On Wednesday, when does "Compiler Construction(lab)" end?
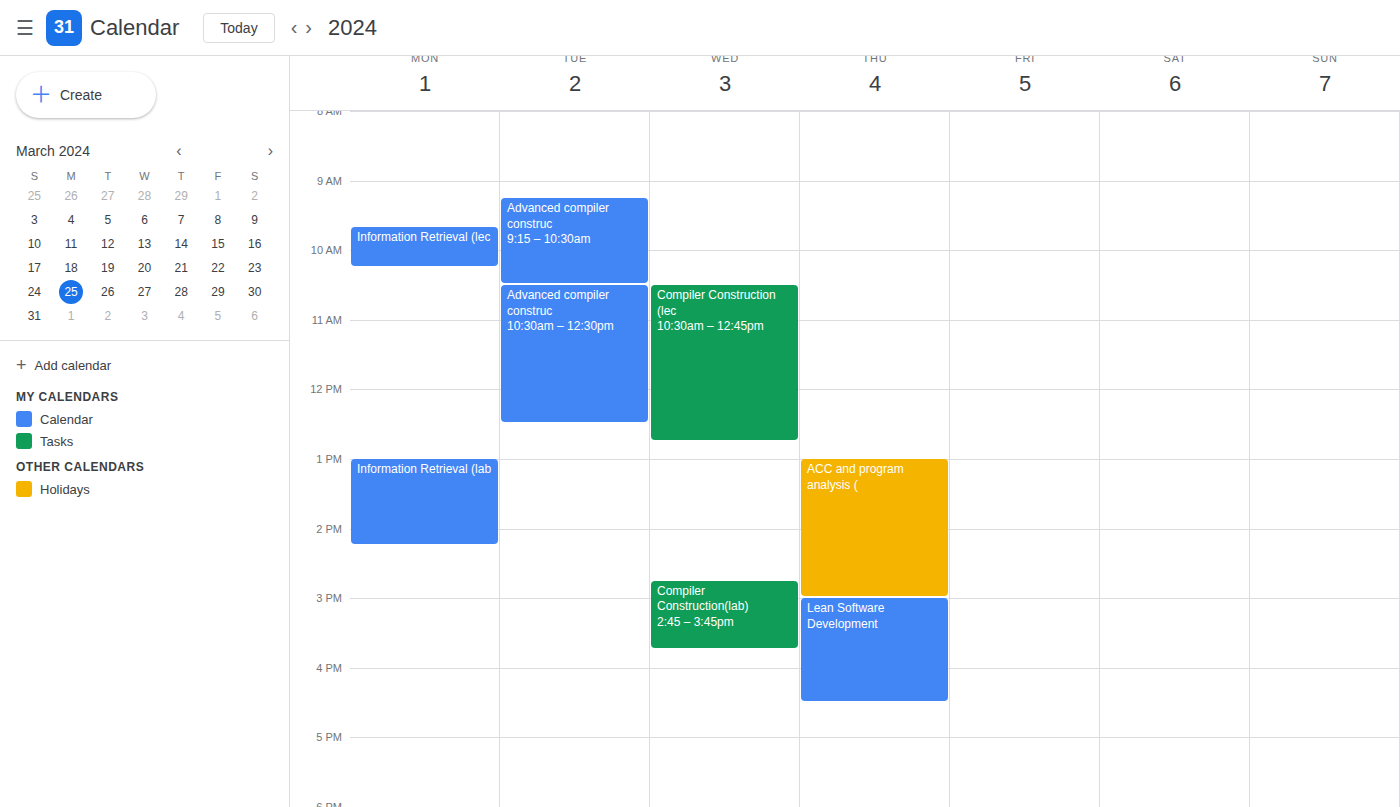
3:45 PM